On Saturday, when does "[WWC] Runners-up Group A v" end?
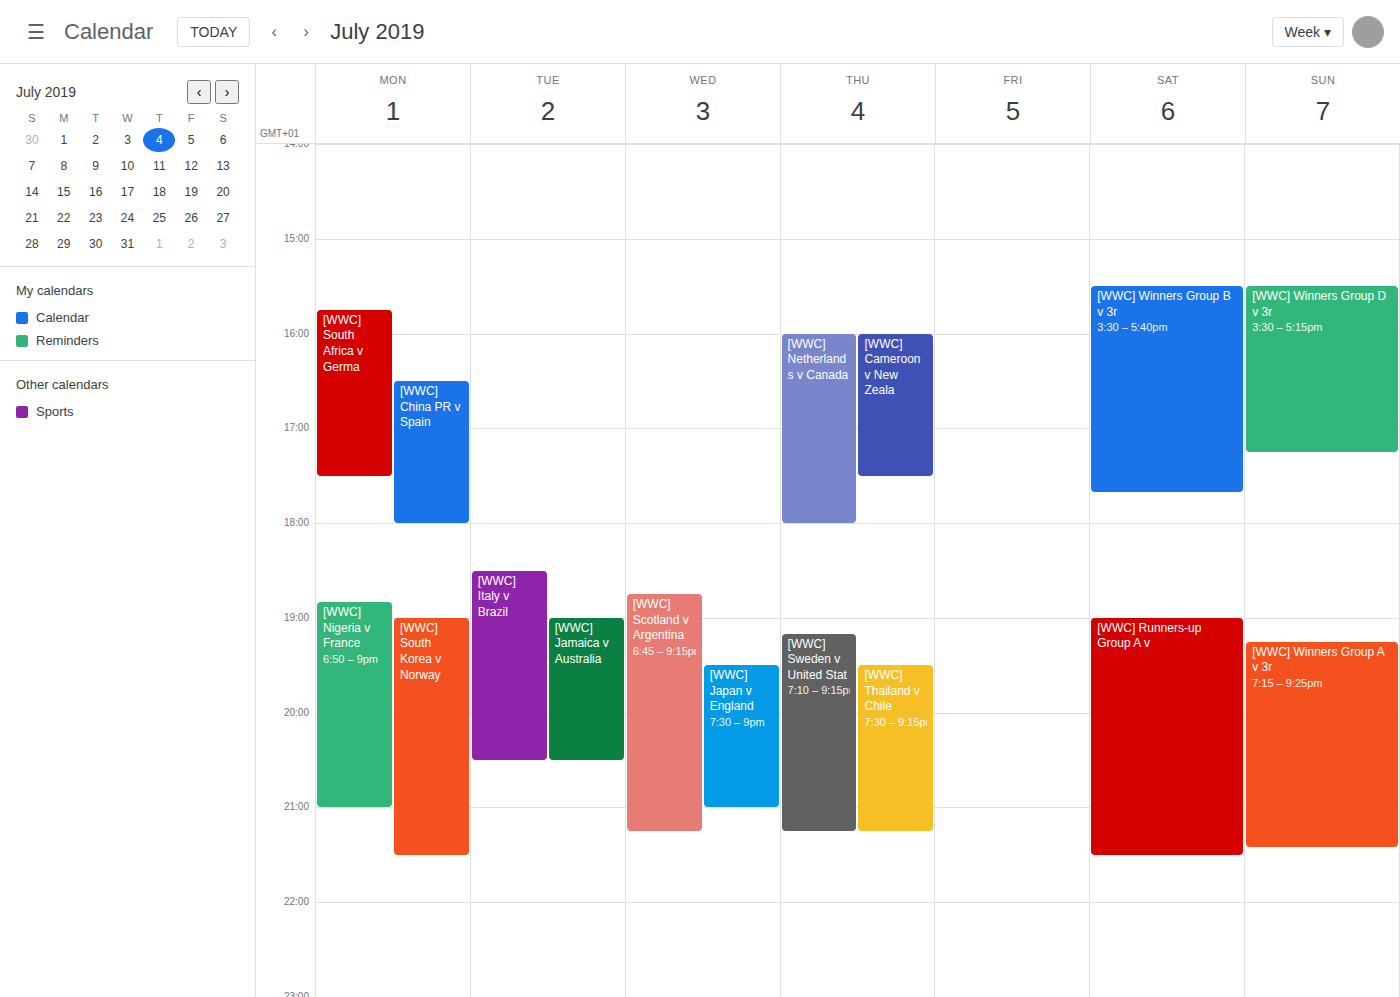
9:30 PM